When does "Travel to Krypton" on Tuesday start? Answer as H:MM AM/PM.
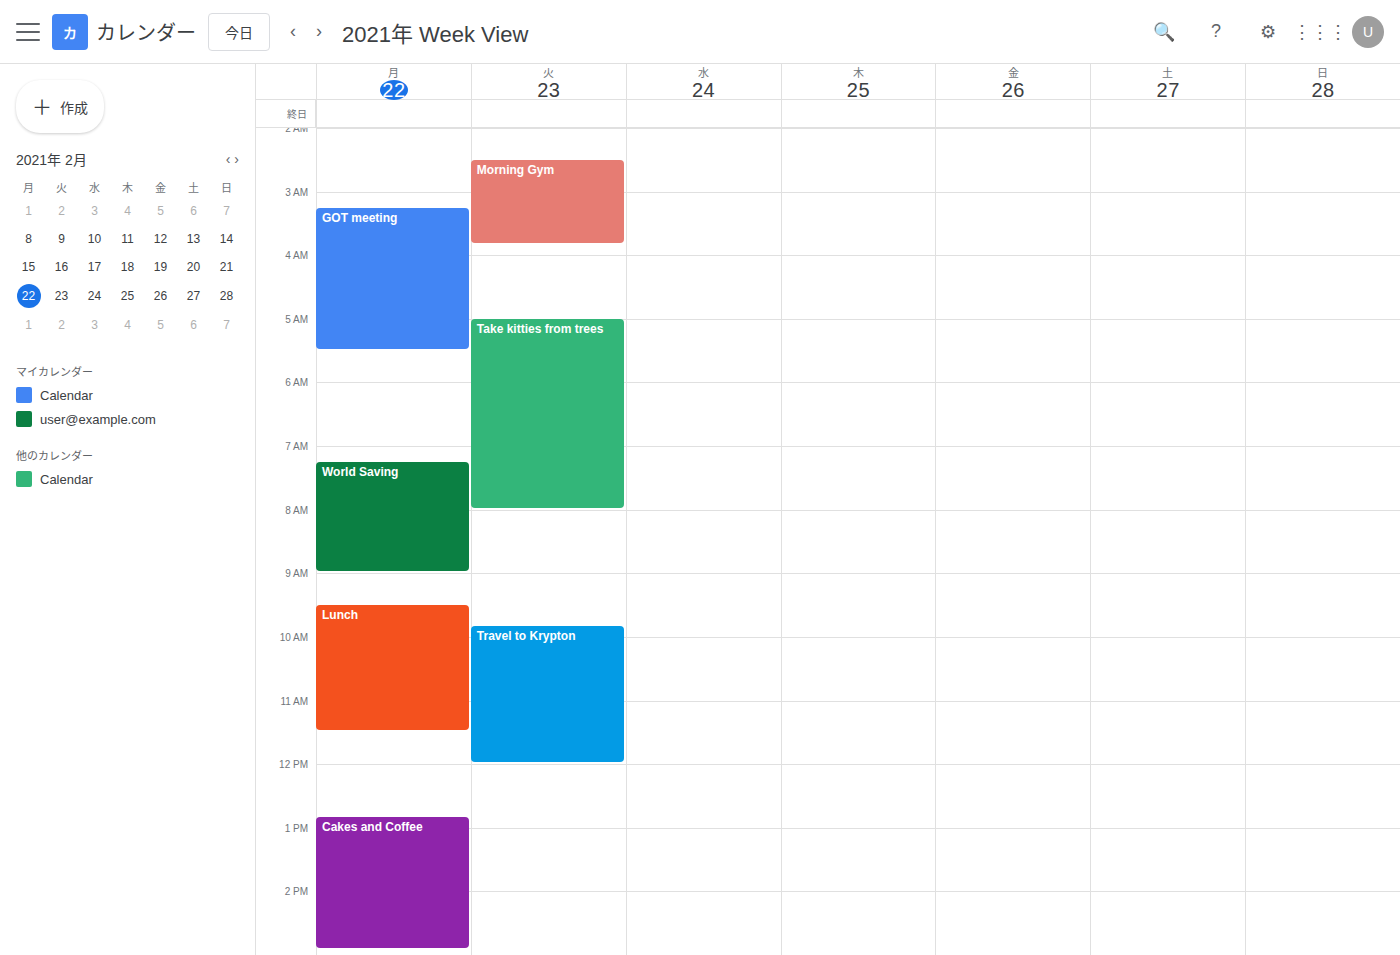
9:50 AM